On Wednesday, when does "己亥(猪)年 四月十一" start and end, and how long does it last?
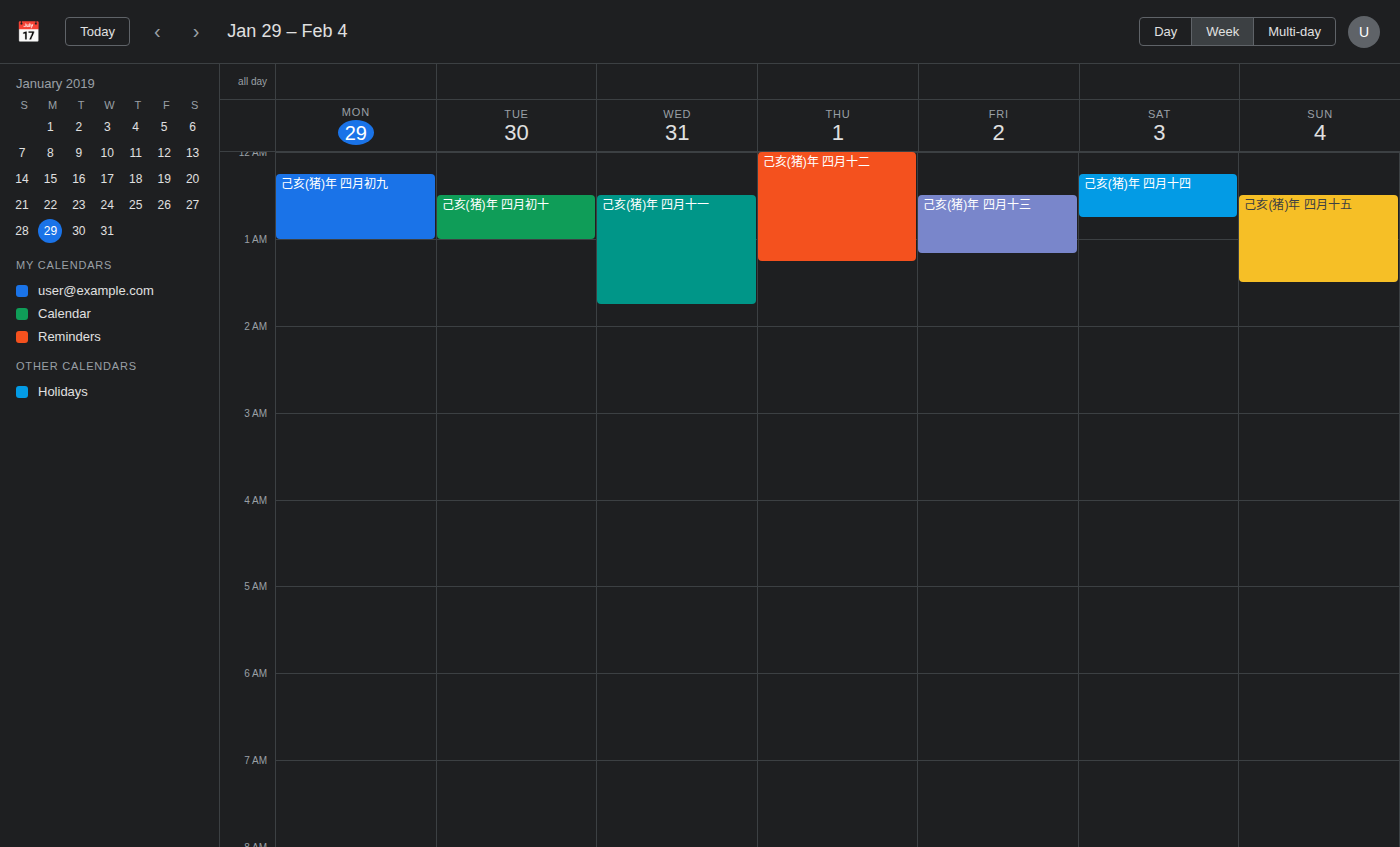
12:30 AM to 1:45 AM, 1 hour 15 minutes